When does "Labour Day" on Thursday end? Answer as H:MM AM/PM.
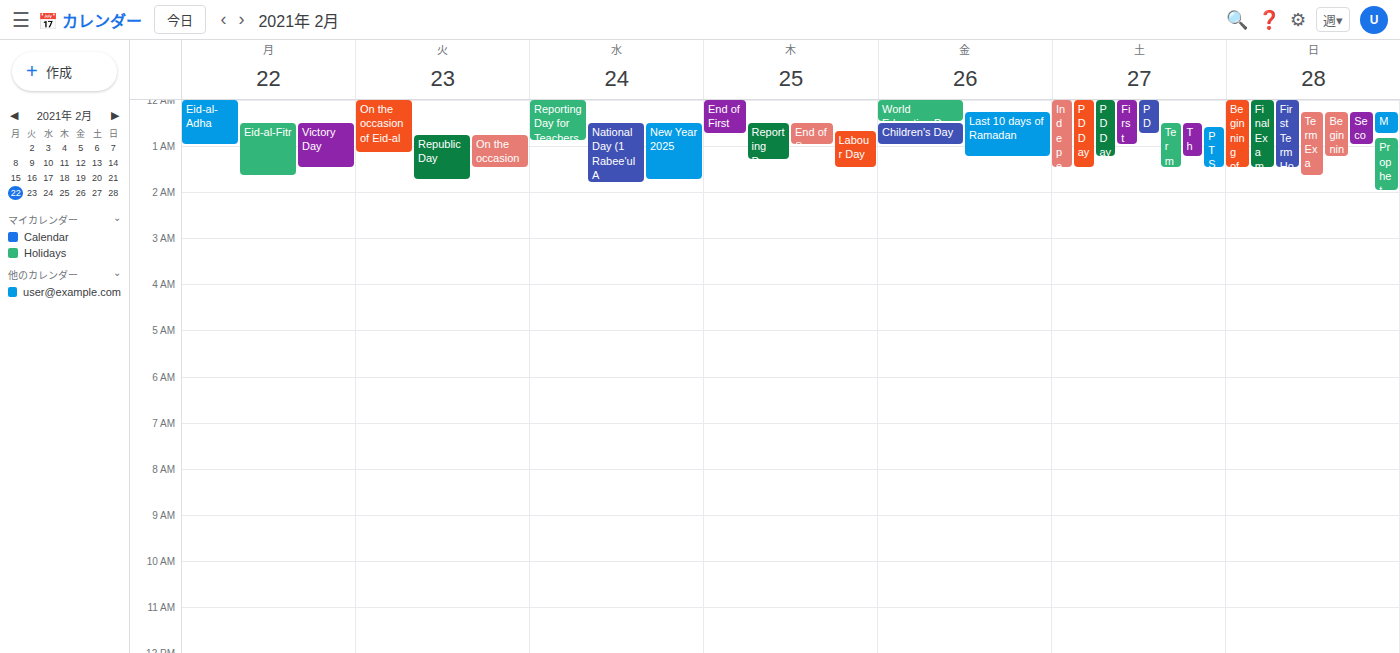
1:30 AM